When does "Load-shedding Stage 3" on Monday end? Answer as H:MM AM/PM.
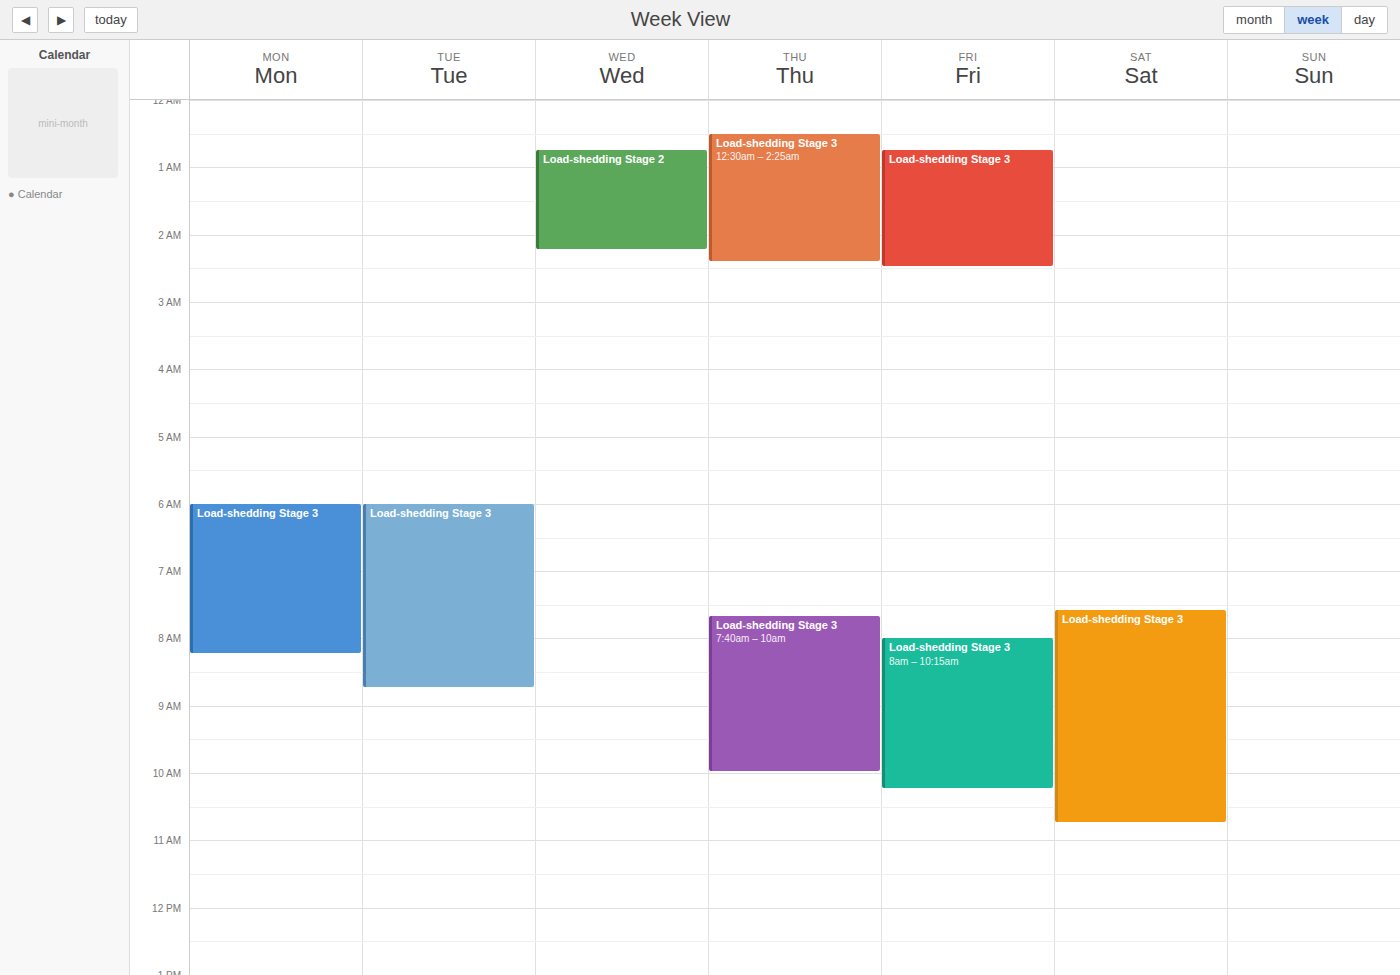
8:15 AM